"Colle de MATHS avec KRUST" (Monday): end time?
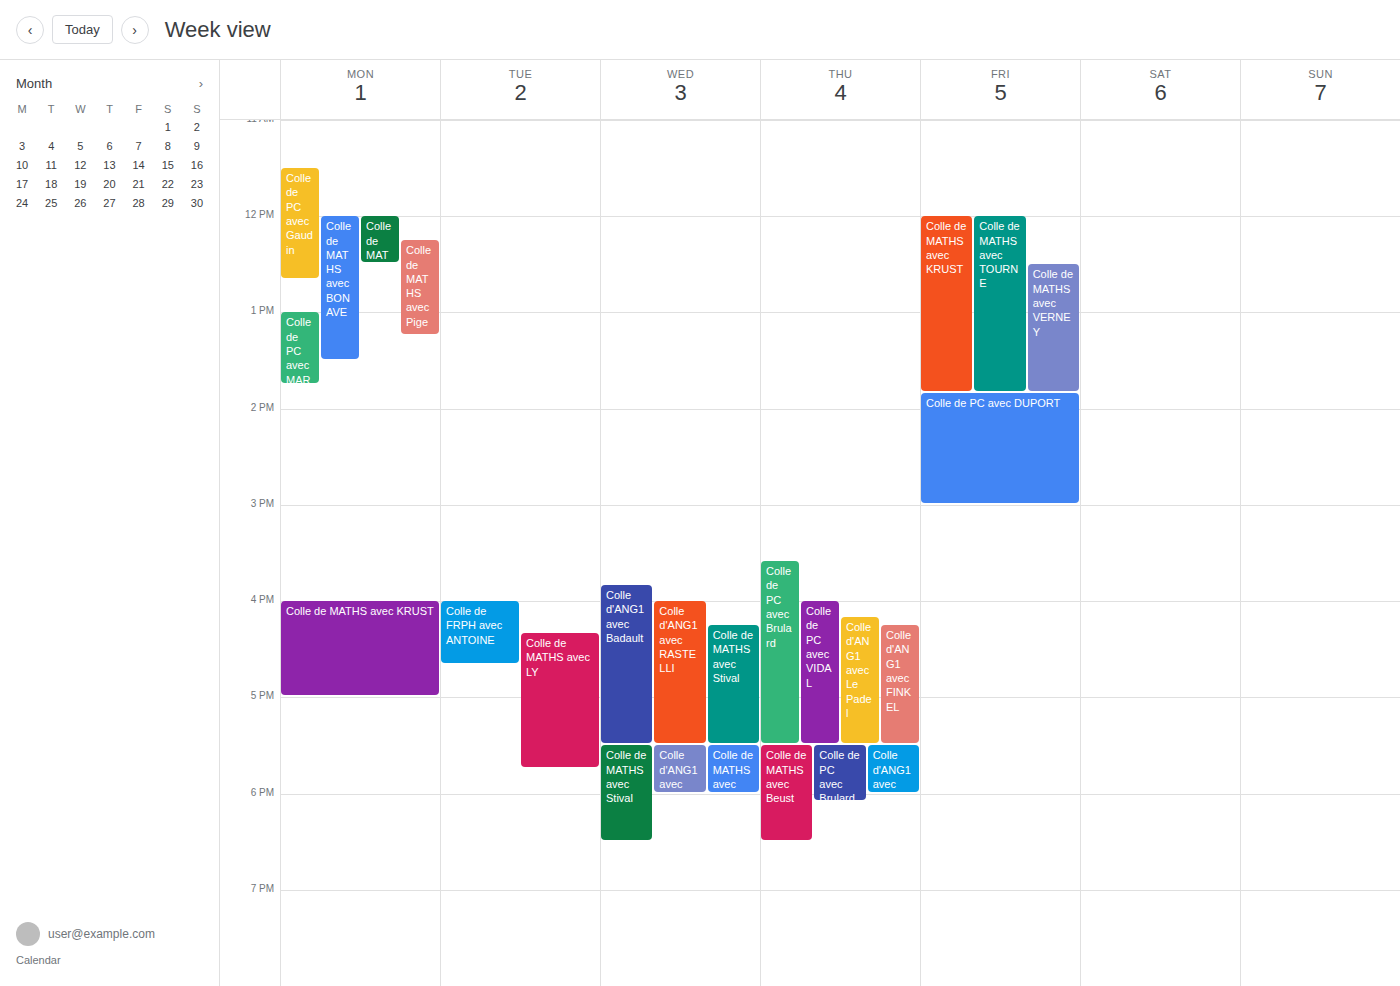
17:00